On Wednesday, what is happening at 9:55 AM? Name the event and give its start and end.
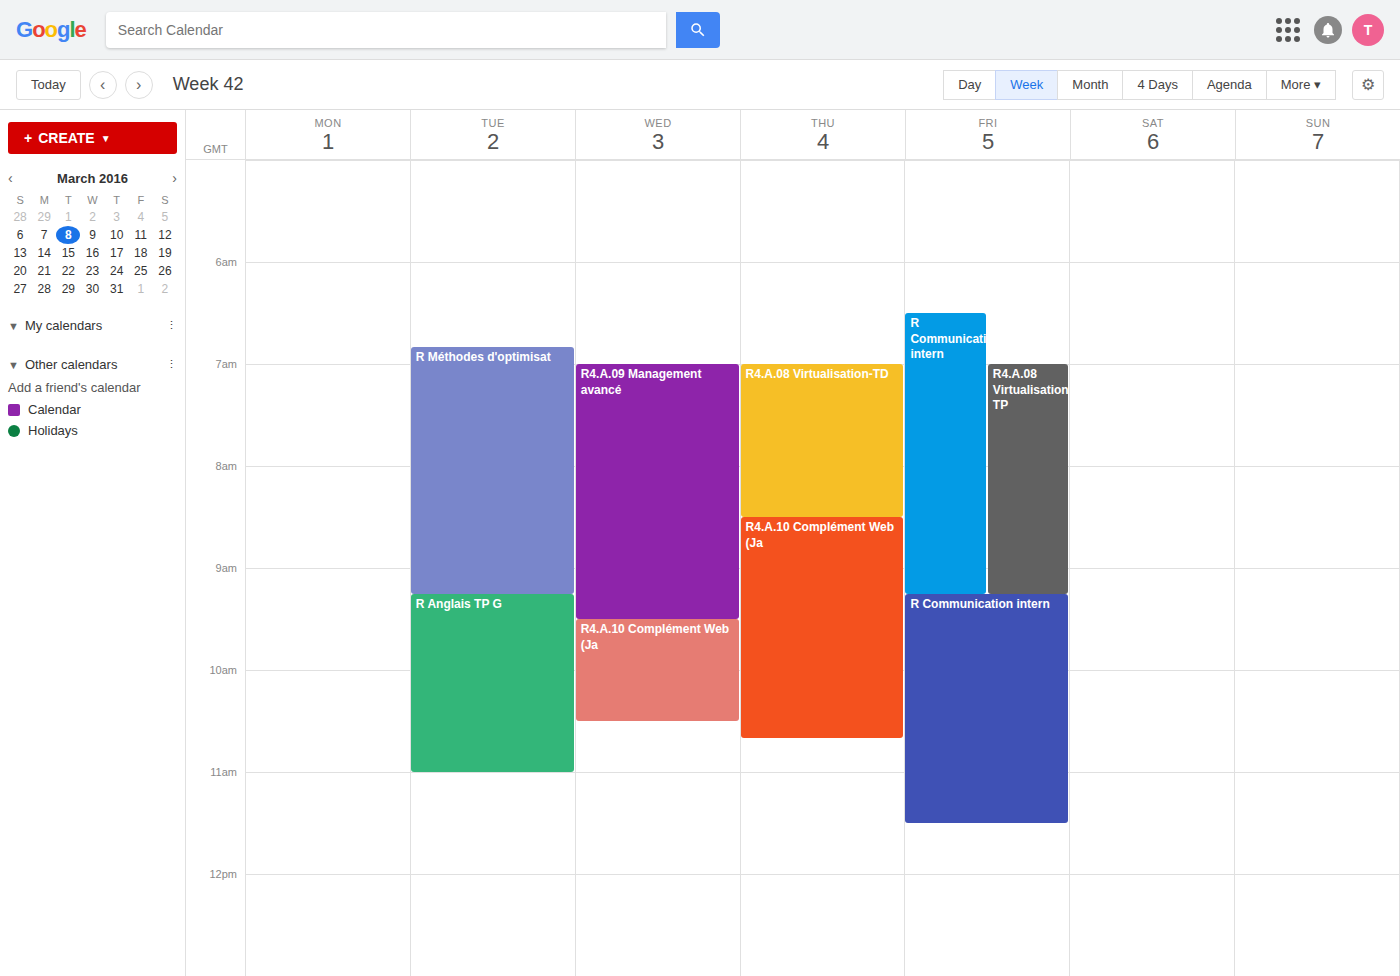
"R4.A.10 Complément Web (Ja", 9:30 AM to 10:30 AM